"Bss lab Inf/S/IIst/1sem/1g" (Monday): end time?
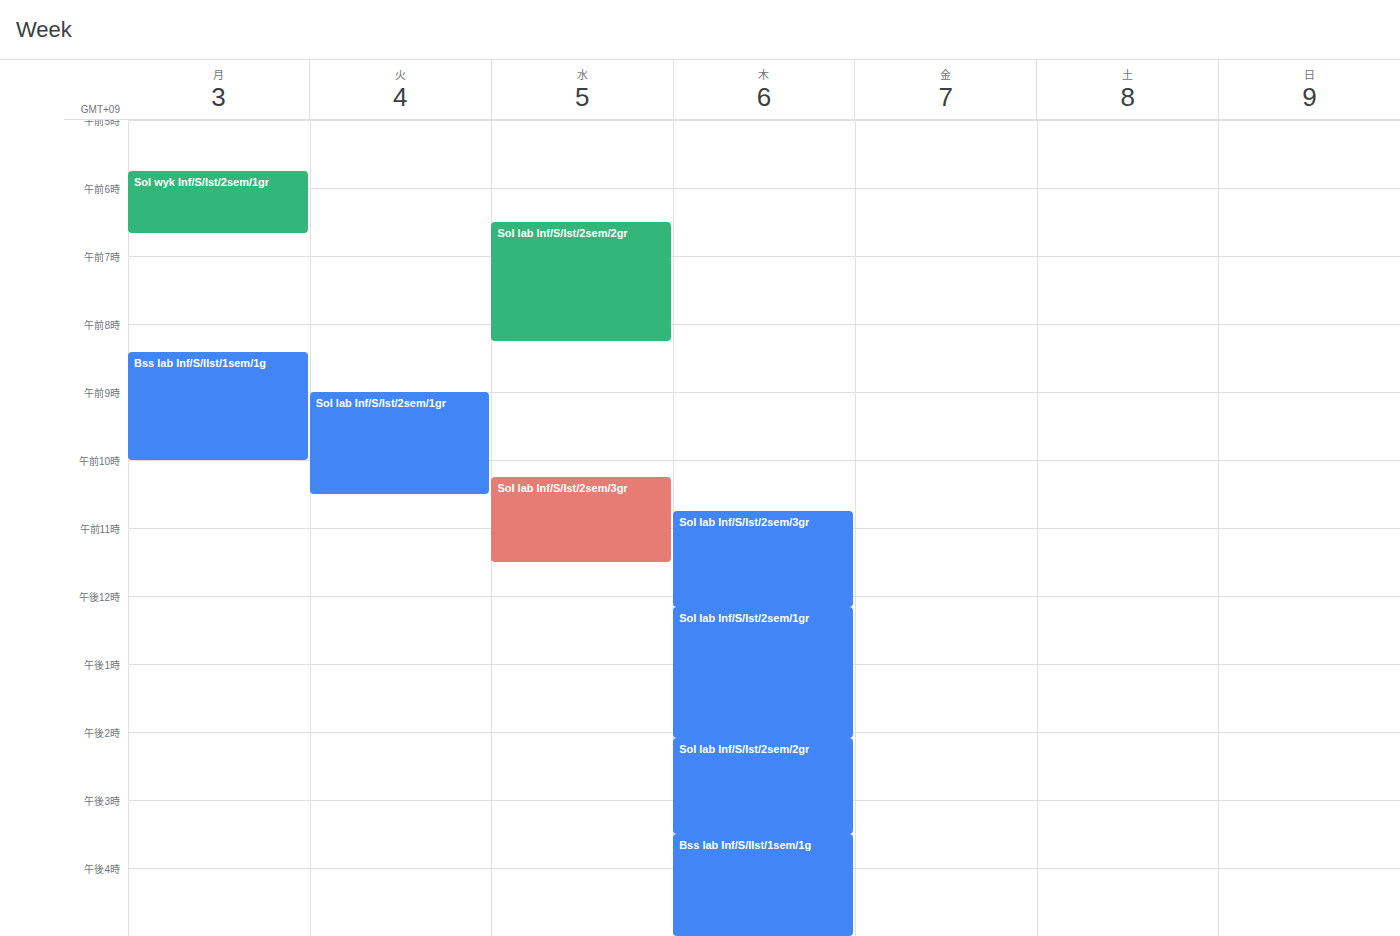
10:00 AM